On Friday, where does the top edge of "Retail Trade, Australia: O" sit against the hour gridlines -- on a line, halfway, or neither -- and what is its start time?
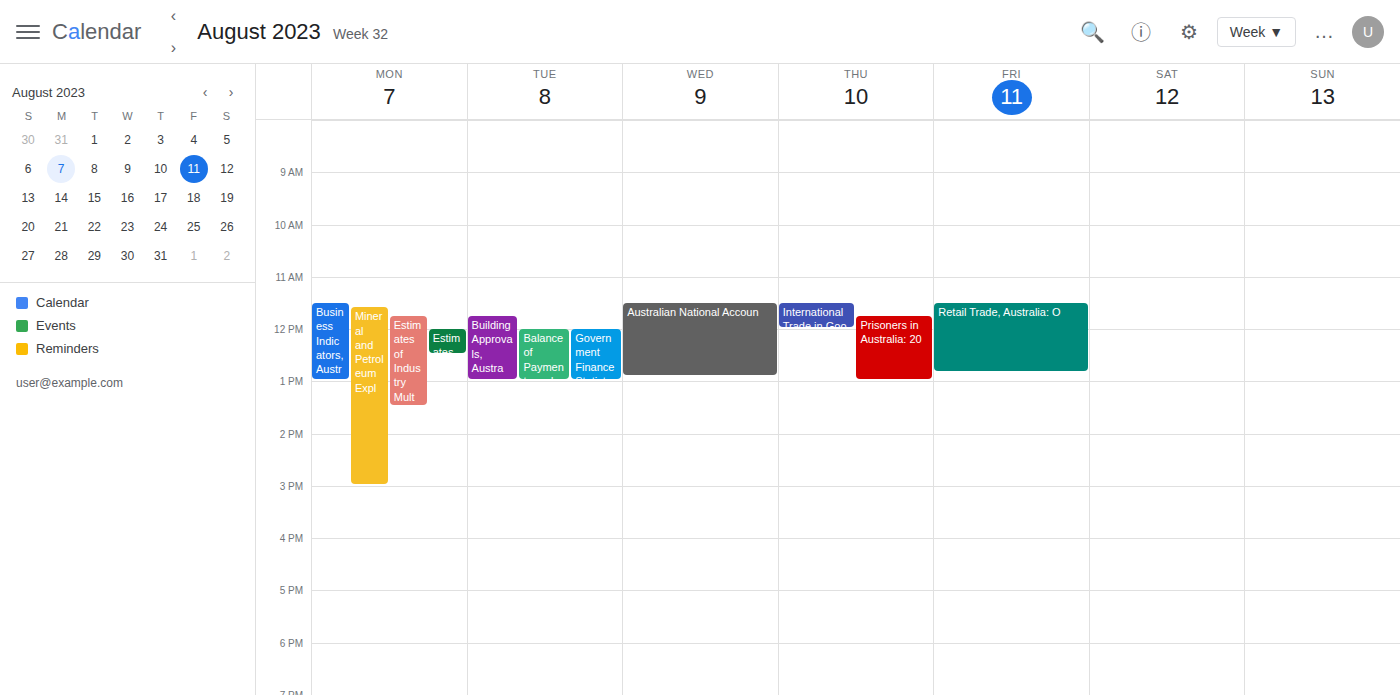
11:30 AM -- halfway between the 11 AM and 12 PM lines.